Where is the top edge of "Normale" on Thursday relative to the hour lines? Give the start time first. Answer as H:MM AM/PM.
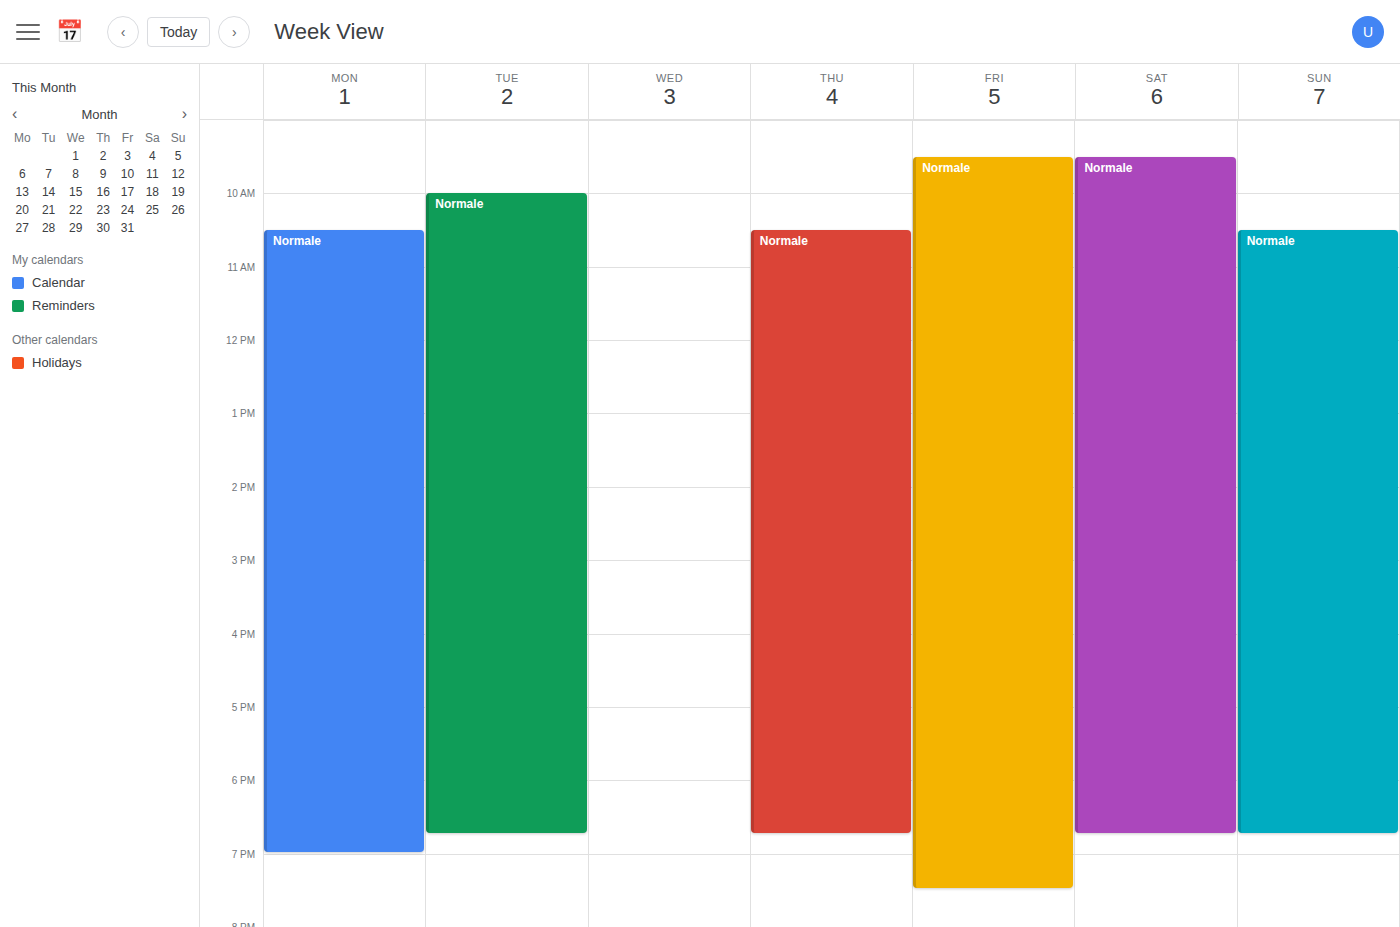
10:30 AM -- halfway between the 10 AM and 11 AM lines.